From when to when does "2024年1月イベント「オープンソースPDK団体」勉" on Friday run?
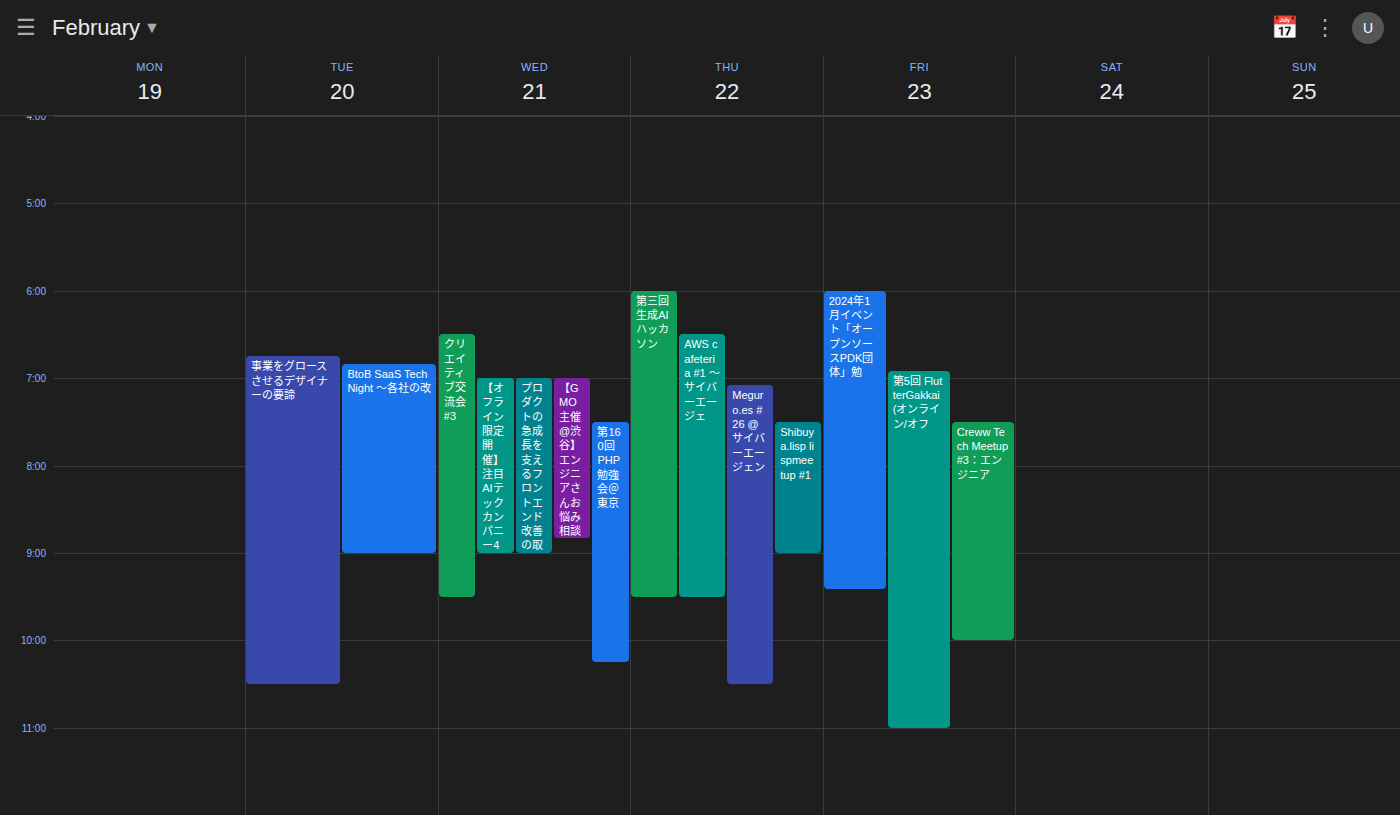
6:00 PM to 9:25 PM